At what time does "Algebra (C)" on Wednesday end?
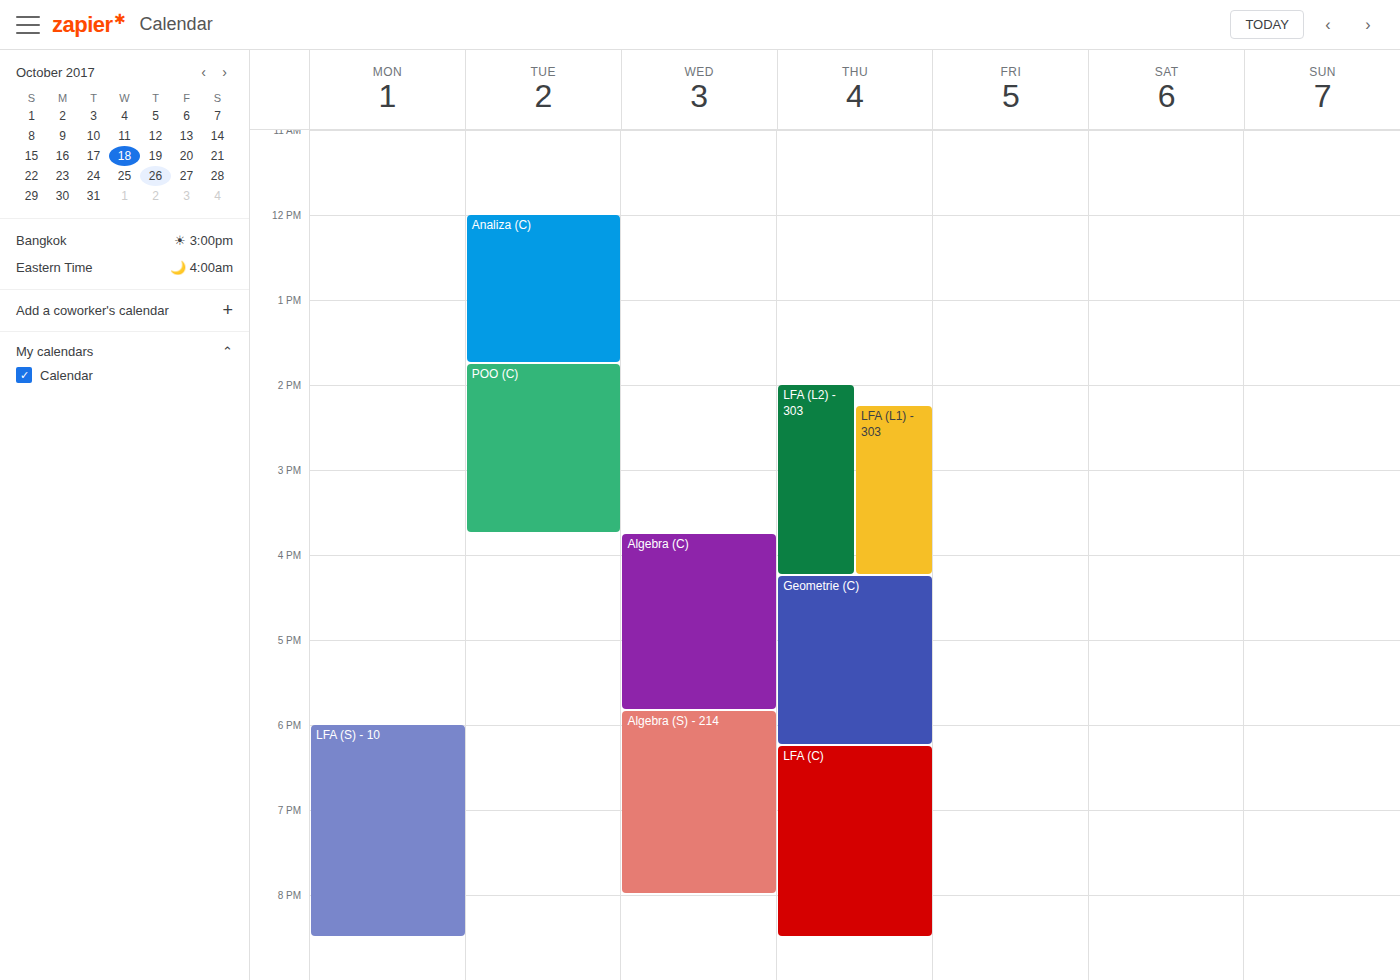
5:50 PM